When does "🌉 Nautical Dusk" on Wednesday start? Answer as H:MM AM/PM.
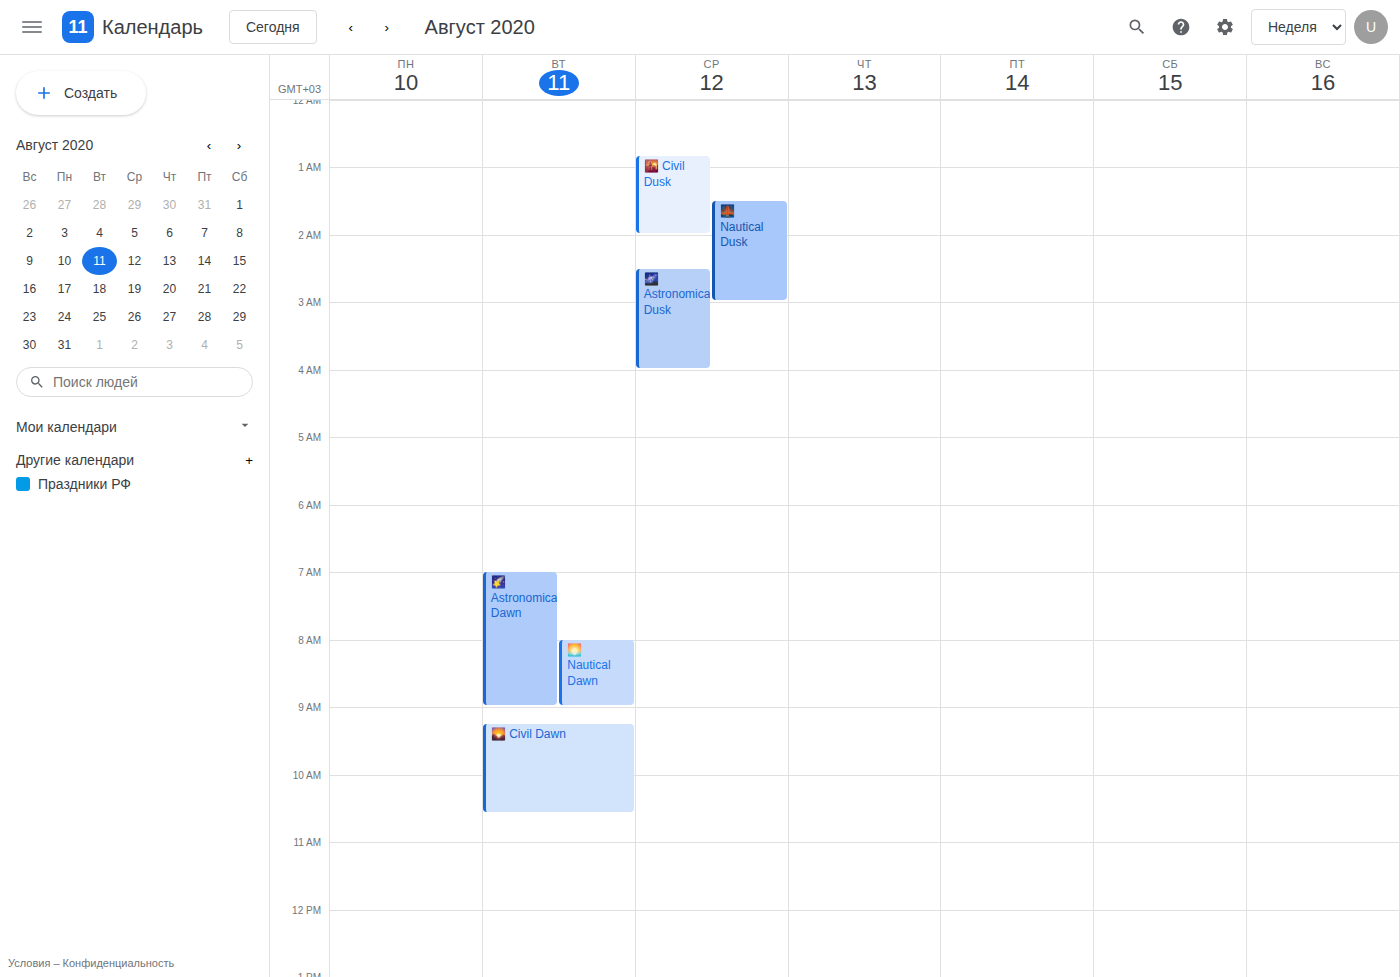
1:30 AM